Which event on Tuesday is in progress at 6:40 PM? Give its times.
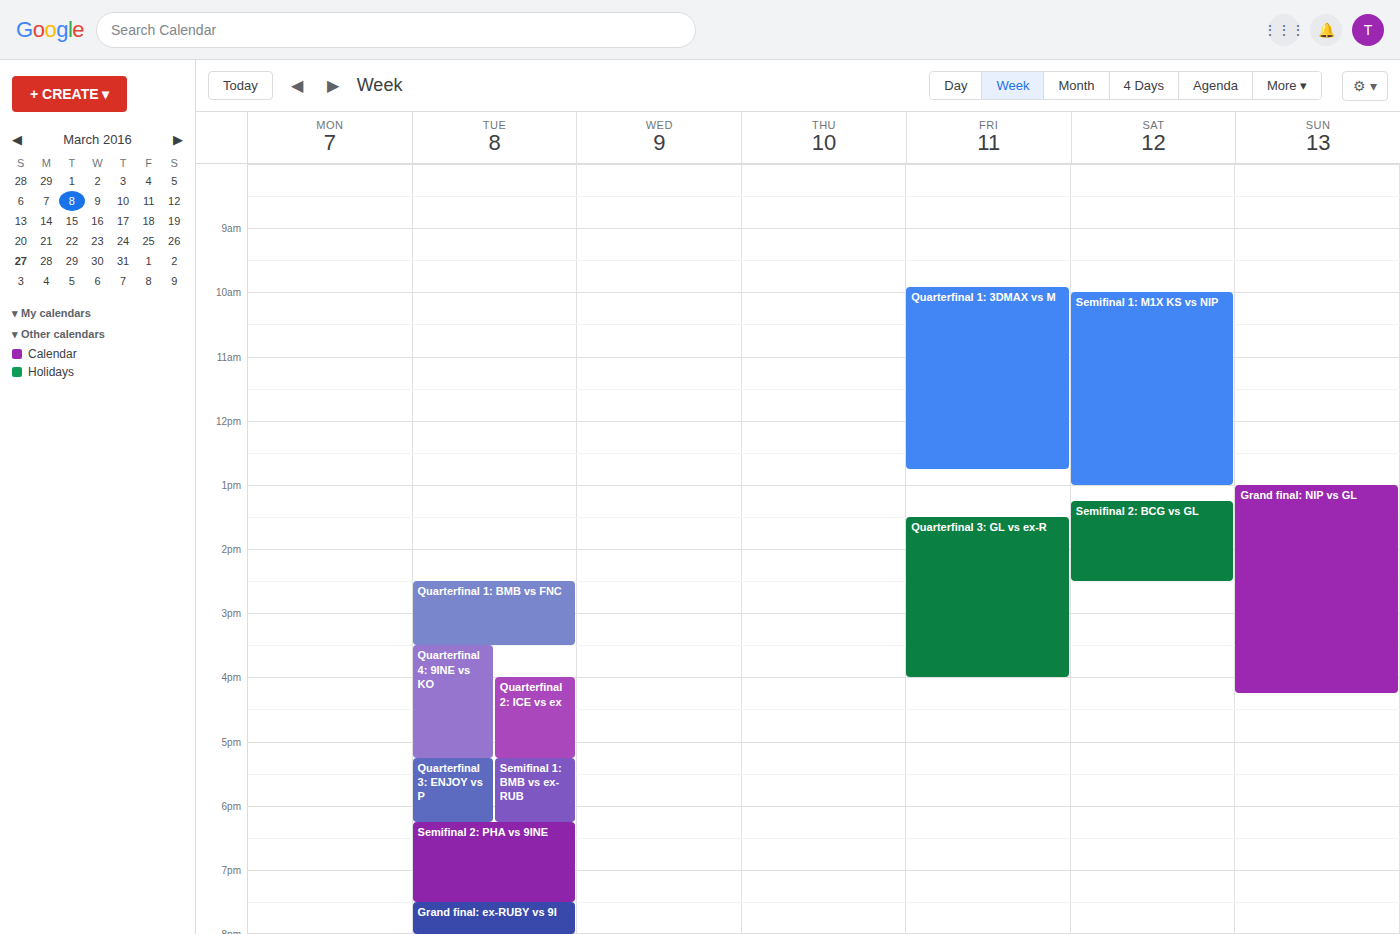
"Semifinal 2: PHA vs 9INE", 6:15 PM to 7:30 PM